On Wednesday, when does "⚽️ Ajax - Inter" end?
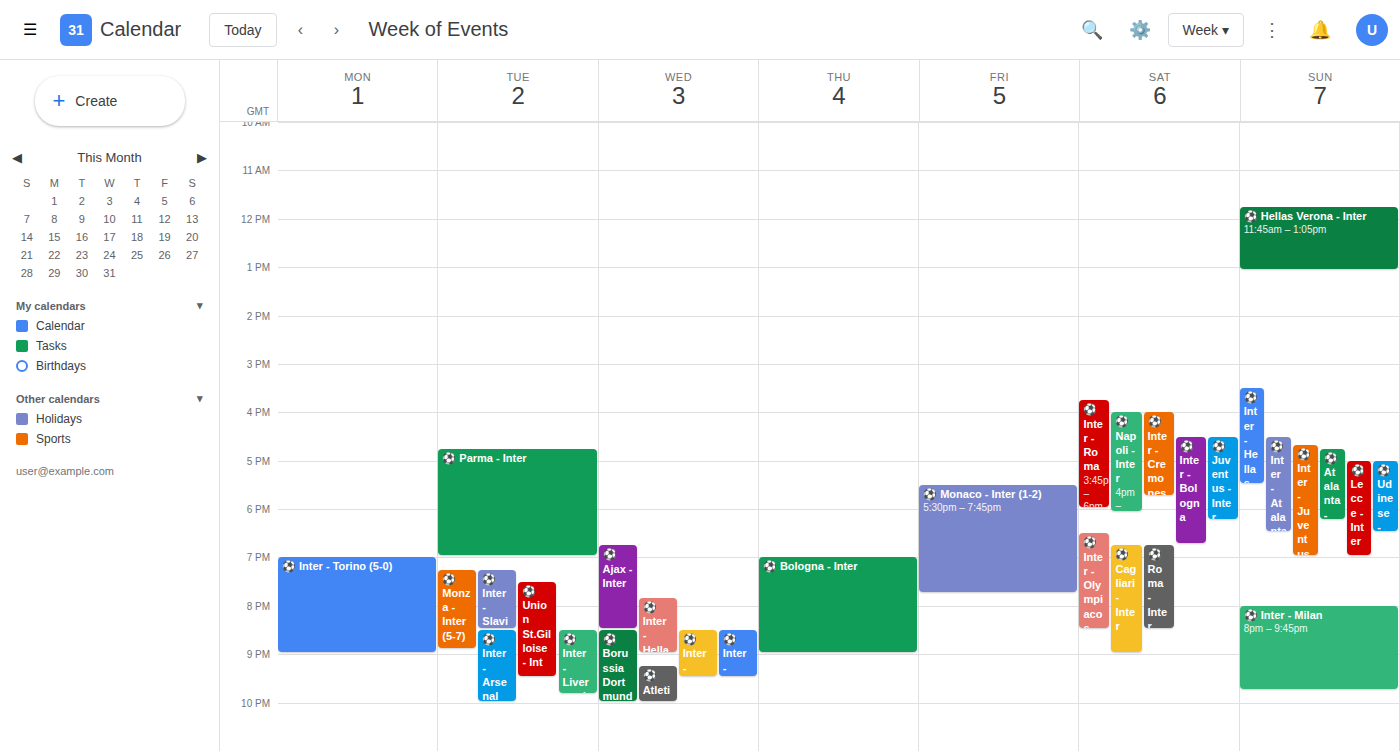
8:30 PM